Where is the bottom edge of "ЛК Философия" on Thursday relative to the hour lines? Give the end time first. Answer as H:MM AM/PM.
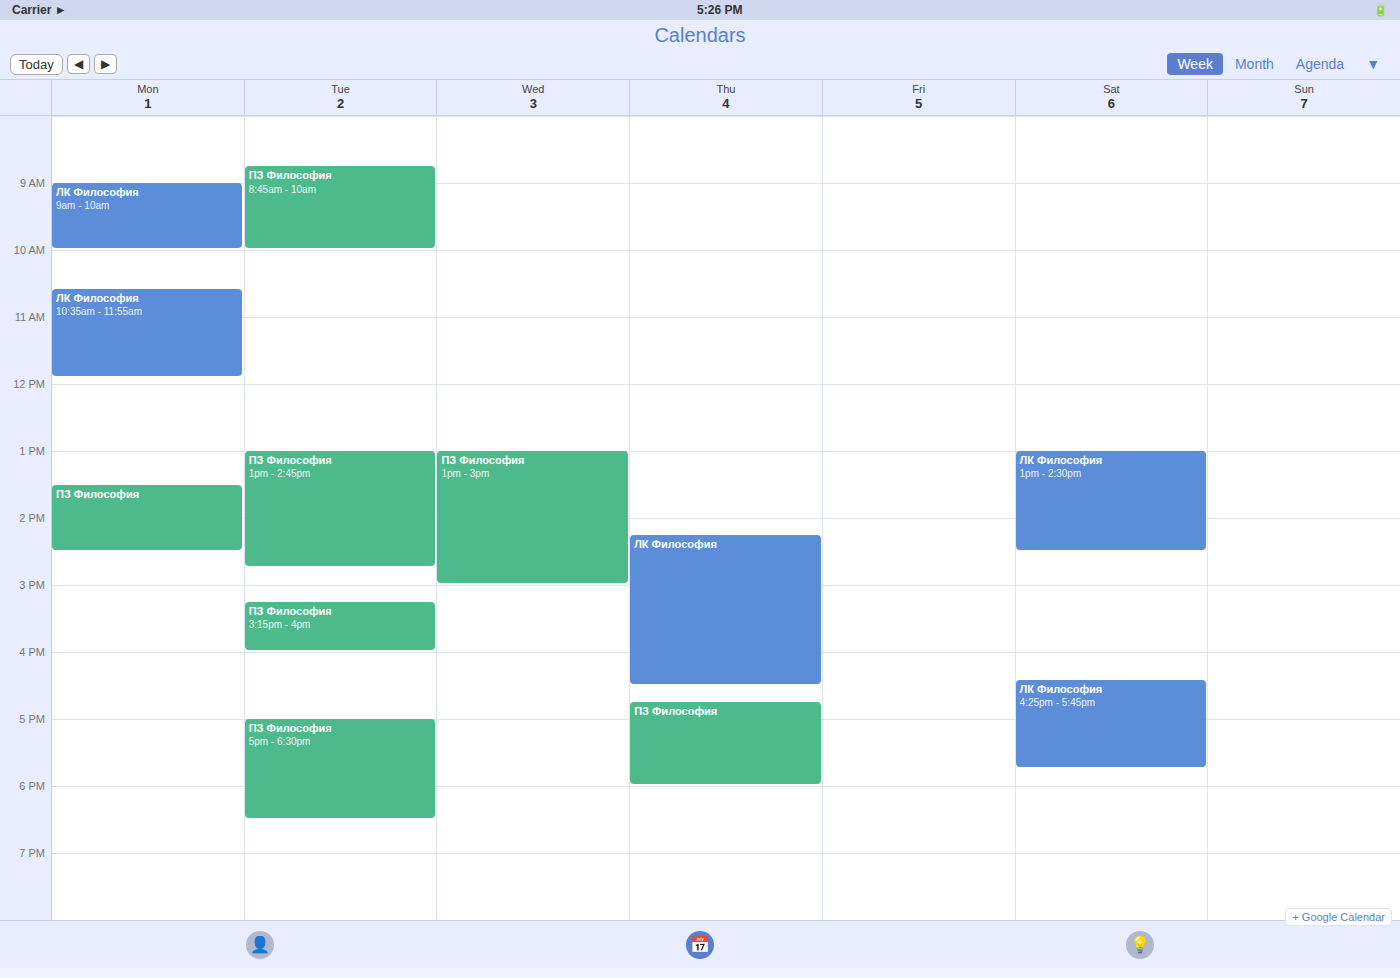
4:30 PM -- halfway between the 4 PM and 5 PM lines.